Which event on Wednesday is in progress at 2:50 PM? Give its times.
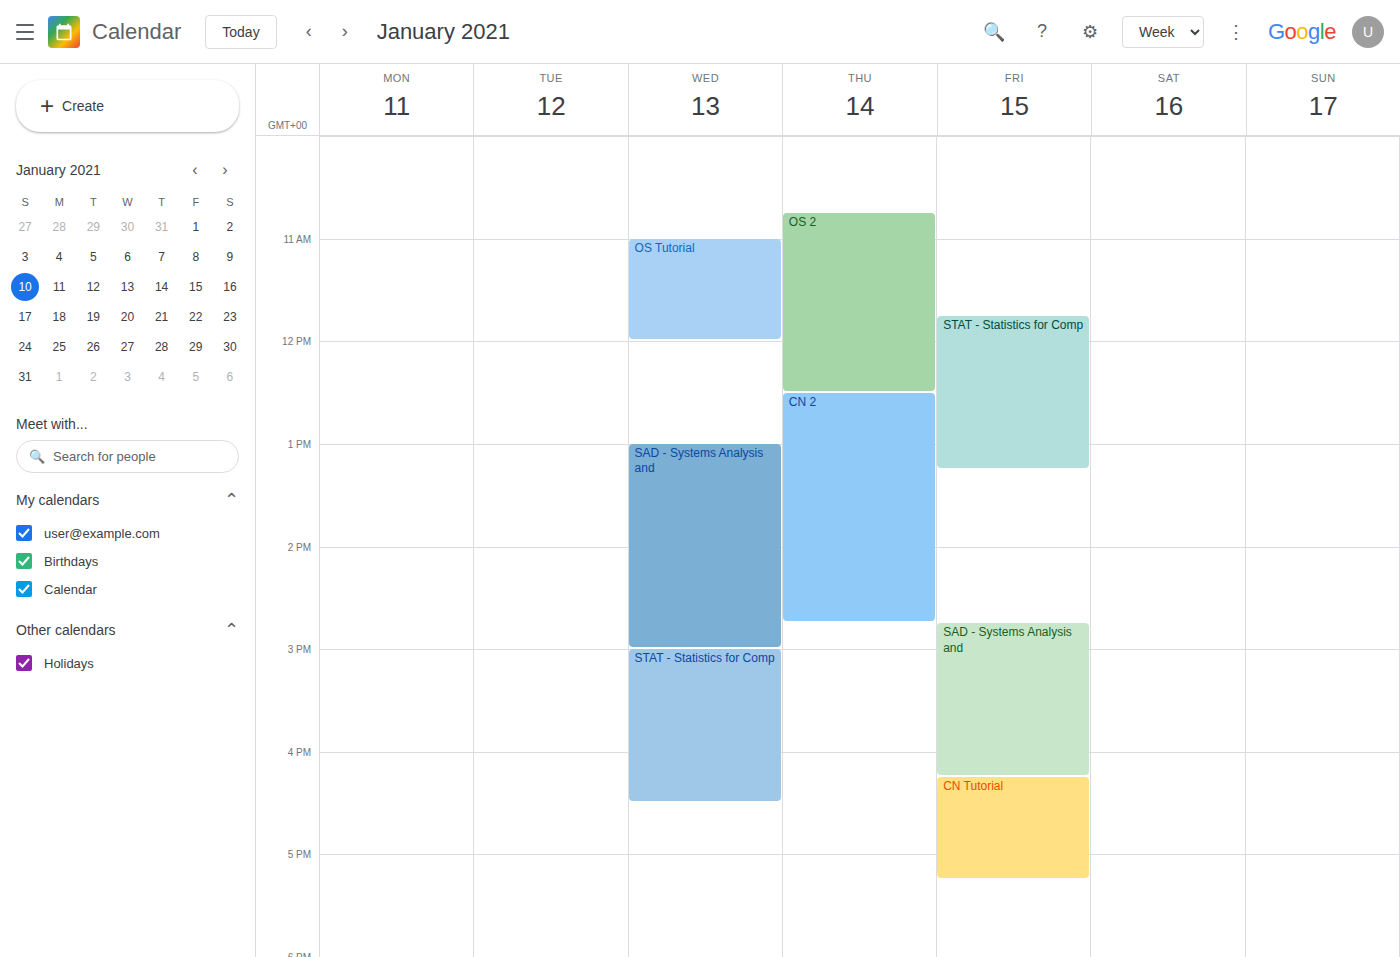
"SAD - Systems Analysis and", 1:00 PM to 3:00 PM